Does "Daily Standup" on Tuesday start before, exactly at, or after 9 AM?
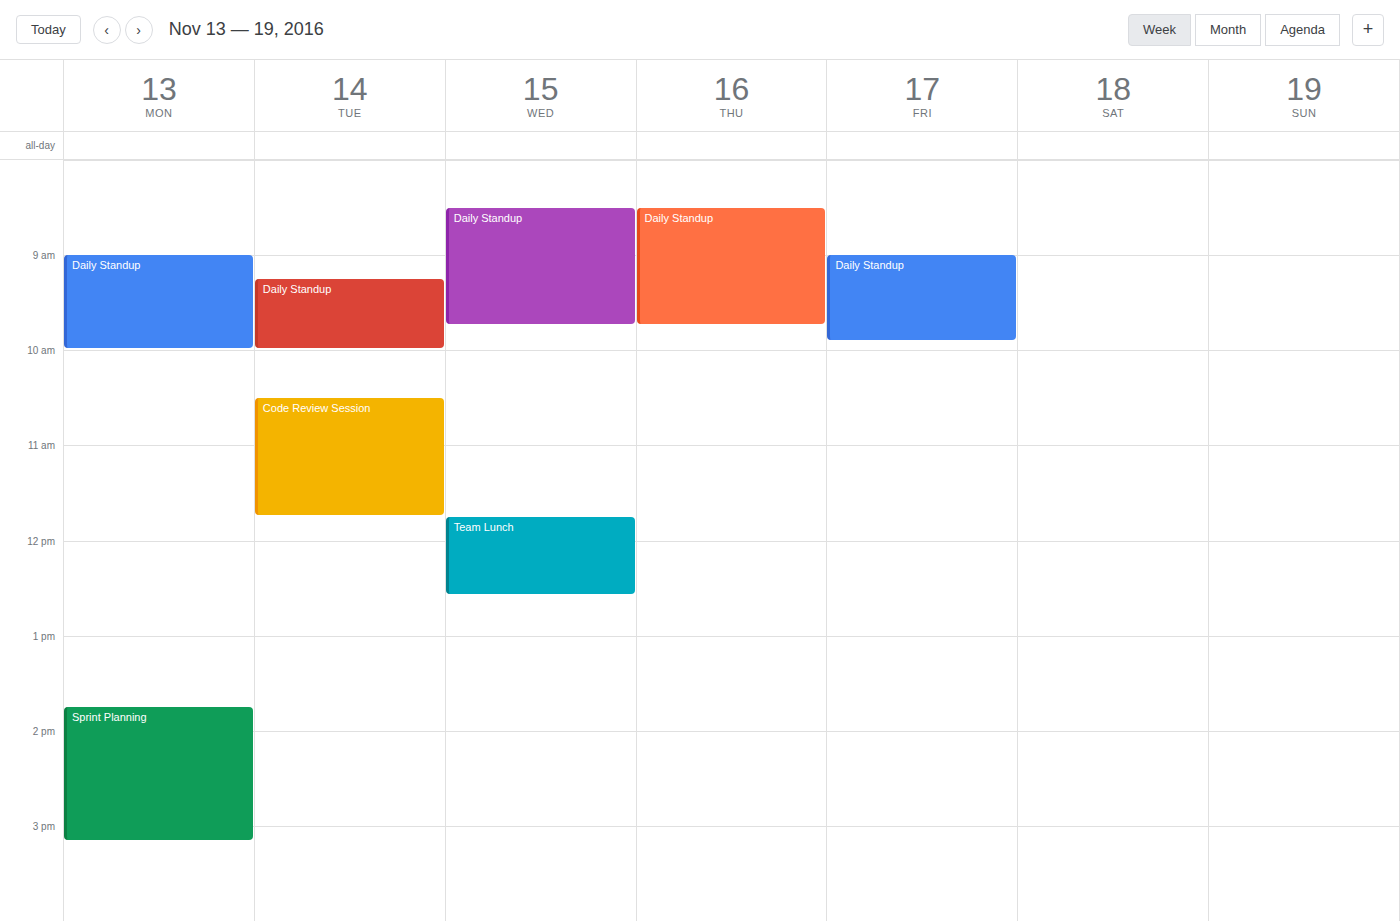
9:15 AM -- after 9 AM, 15 minutes below the 9 AM line.